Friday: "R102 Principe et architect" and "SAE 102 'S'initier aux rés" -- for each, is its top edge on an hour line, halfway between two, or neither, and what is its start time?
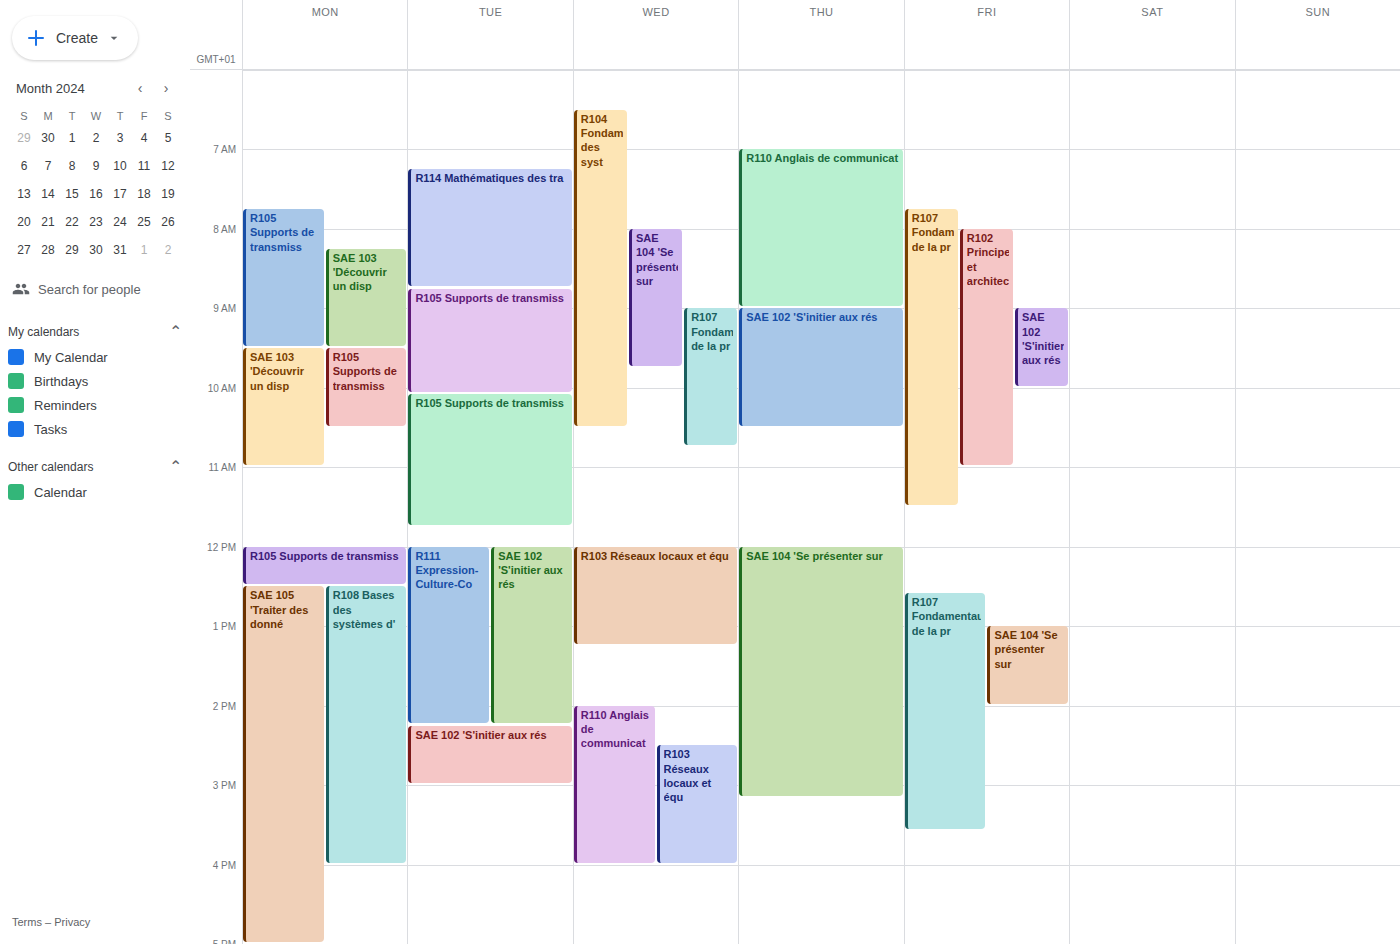
"R102 Principe et architect": 8:00 AM, exactly on the 8 AM line. "SAE 102 'S'initier aux rés": 9:00 AM, exactly on the 9 AM line.